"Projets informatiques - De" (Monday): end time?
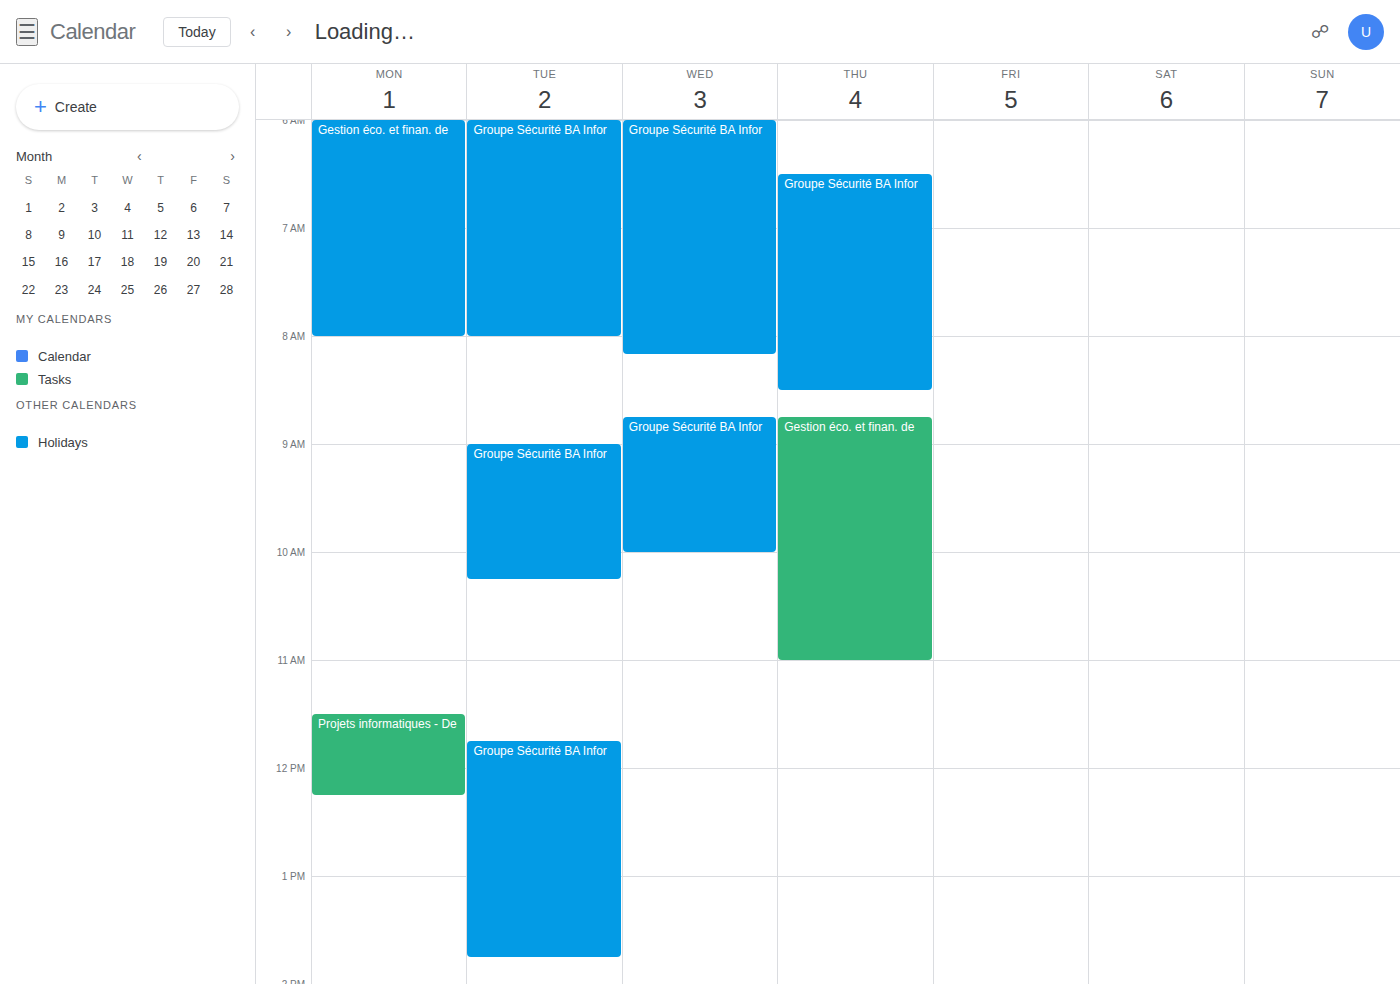
12:15 PM